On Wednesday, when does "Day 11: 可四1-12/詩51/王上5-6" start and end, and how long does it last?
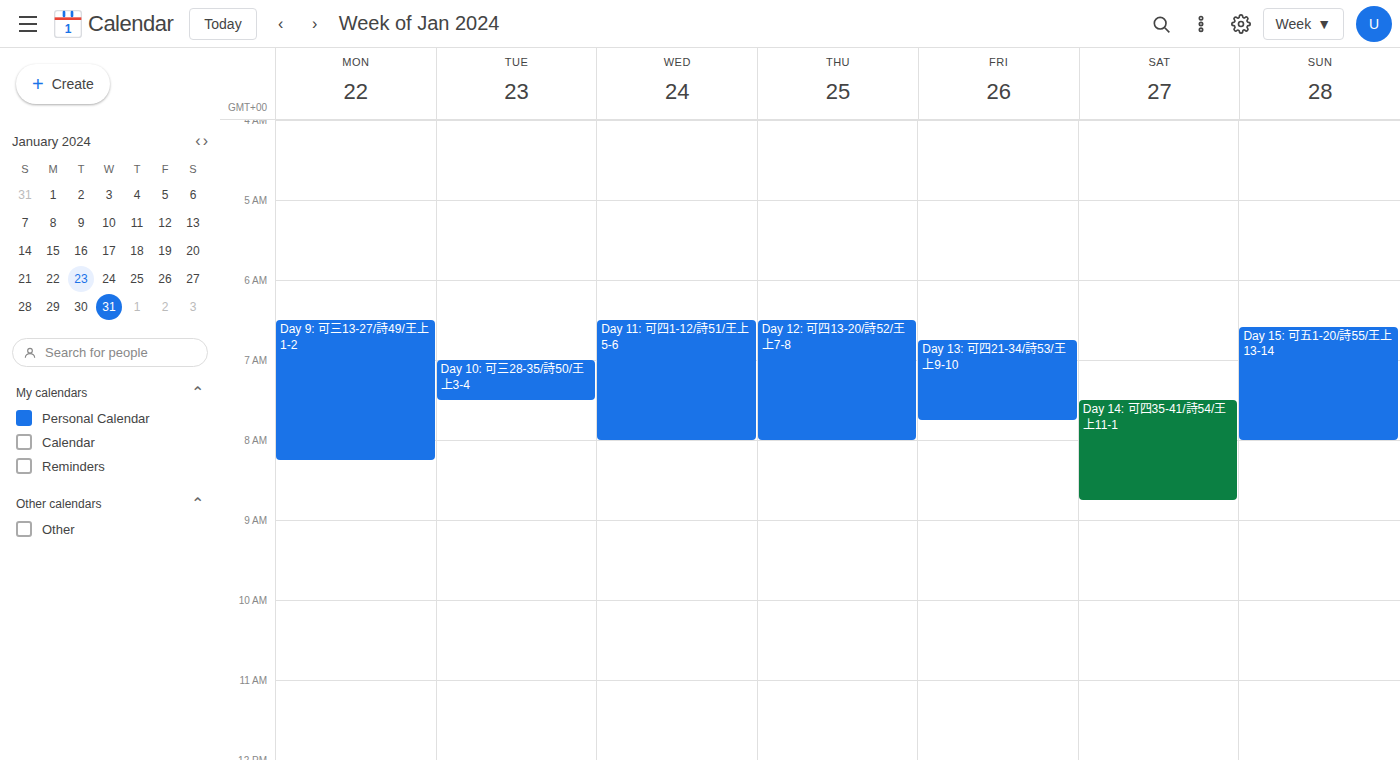
6:30 AM to 8:00 AM, 1 hour 30 minutes